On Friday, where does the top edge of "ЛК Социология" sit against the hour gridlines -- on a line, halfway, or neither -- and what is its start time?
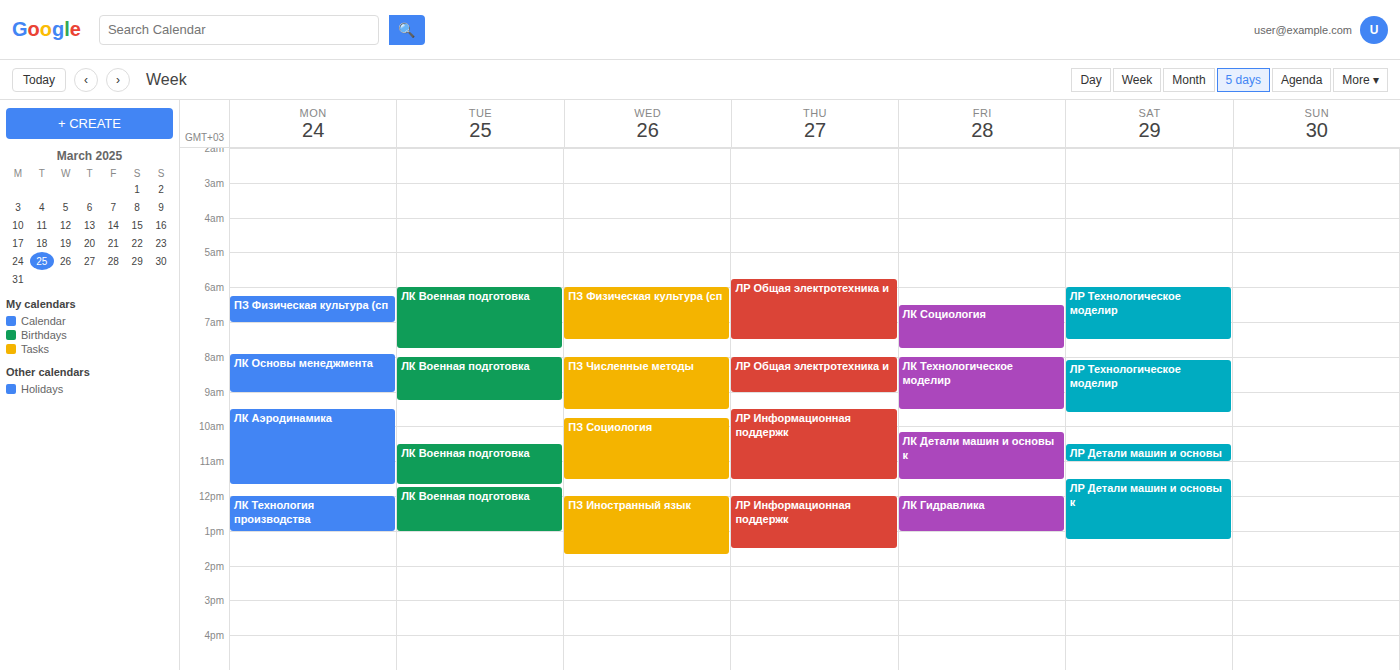
6:30 AM -- halfway between the 6 AM and 7 AM lines.